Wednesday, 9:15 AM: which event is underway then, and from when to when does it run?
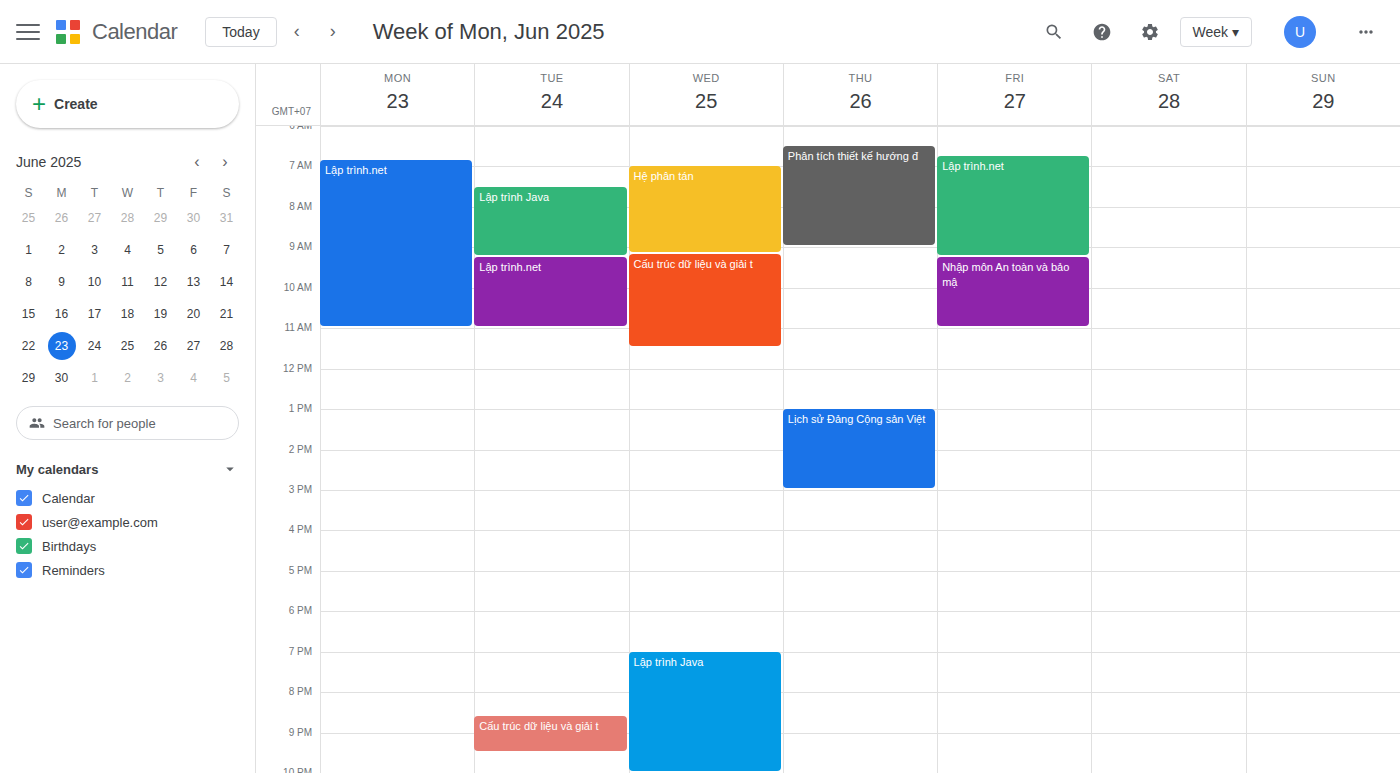
"Cấu trúc dữ liệu và giải t", 9:10 AM to 11:30 AM